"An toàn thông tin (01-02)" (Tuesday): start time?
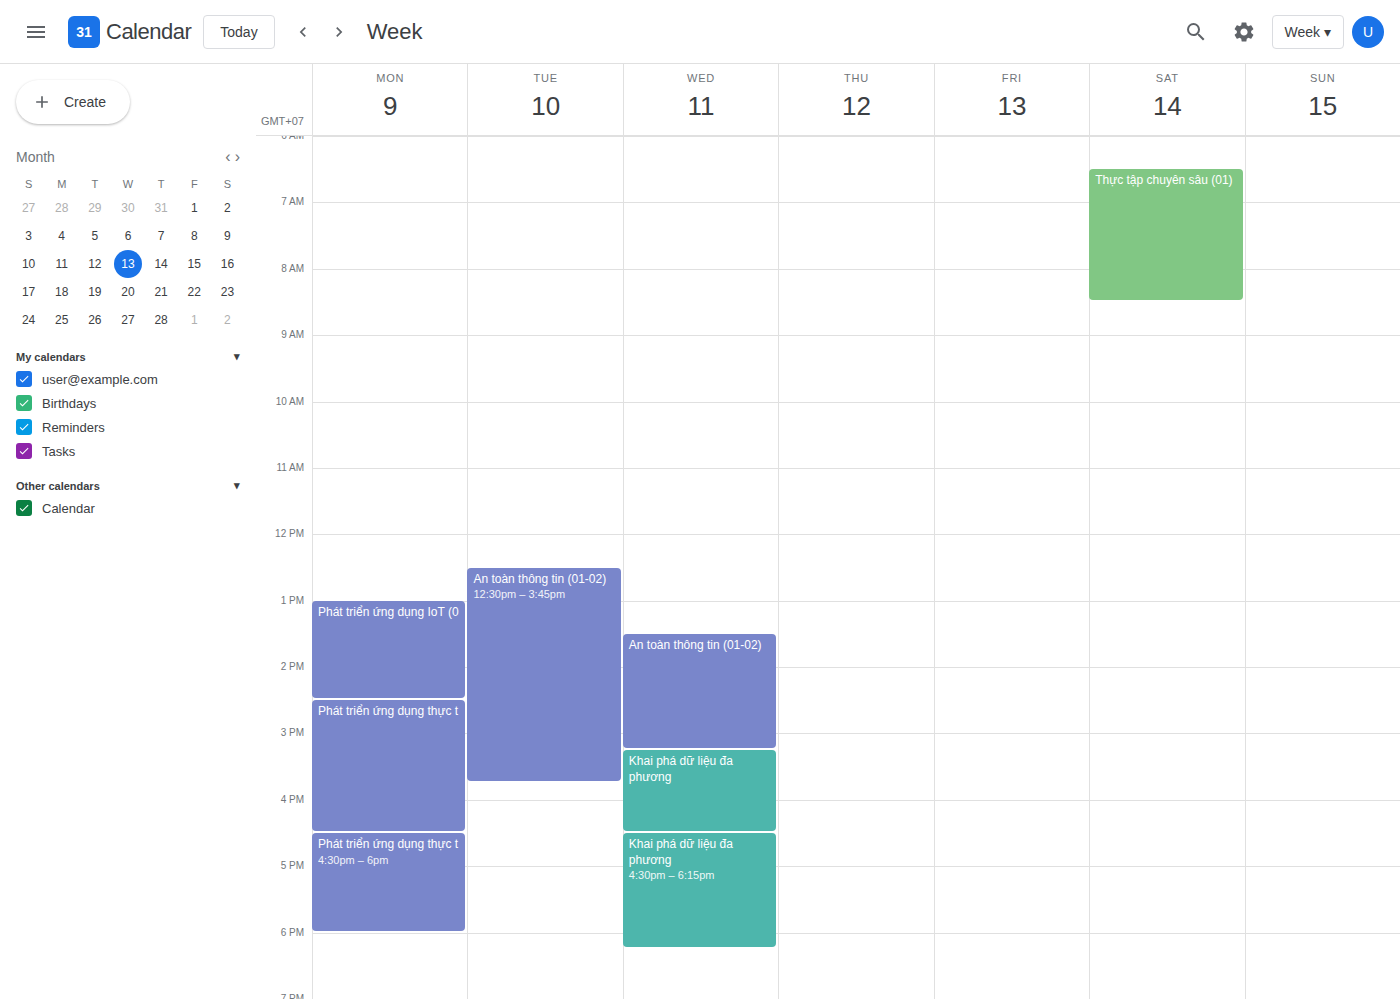
12:30 PM